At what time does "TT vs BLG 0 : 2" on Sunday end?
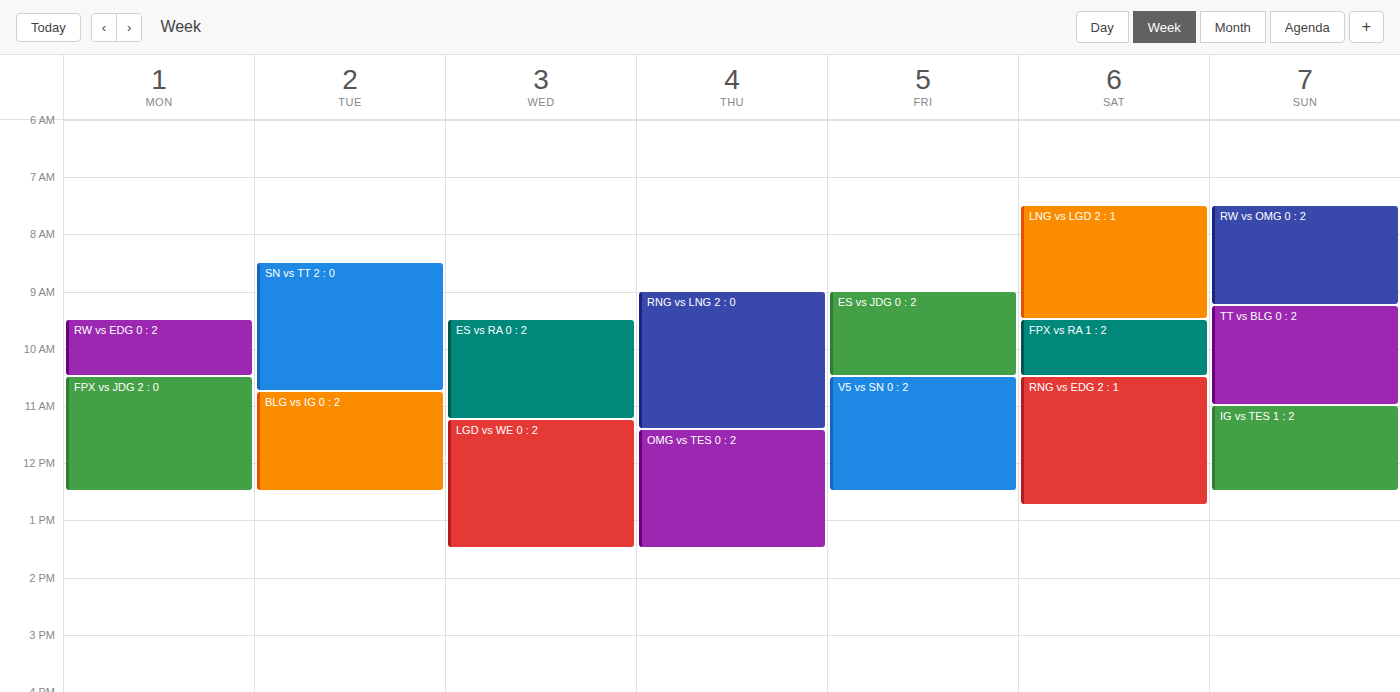
11:00 AM